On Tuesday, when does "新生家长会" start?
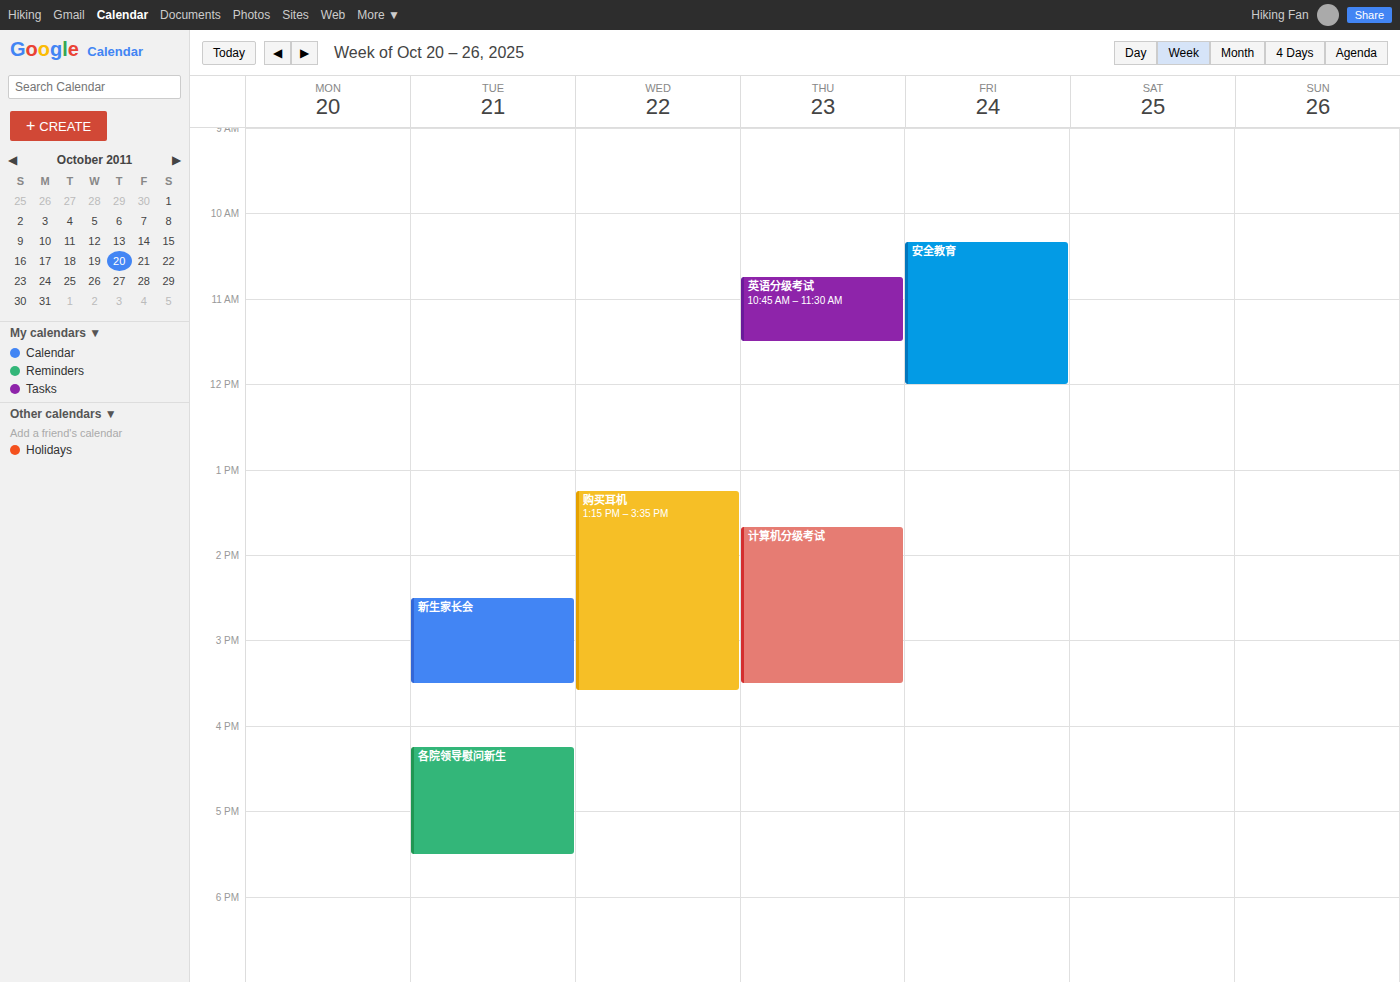
2:30 PM